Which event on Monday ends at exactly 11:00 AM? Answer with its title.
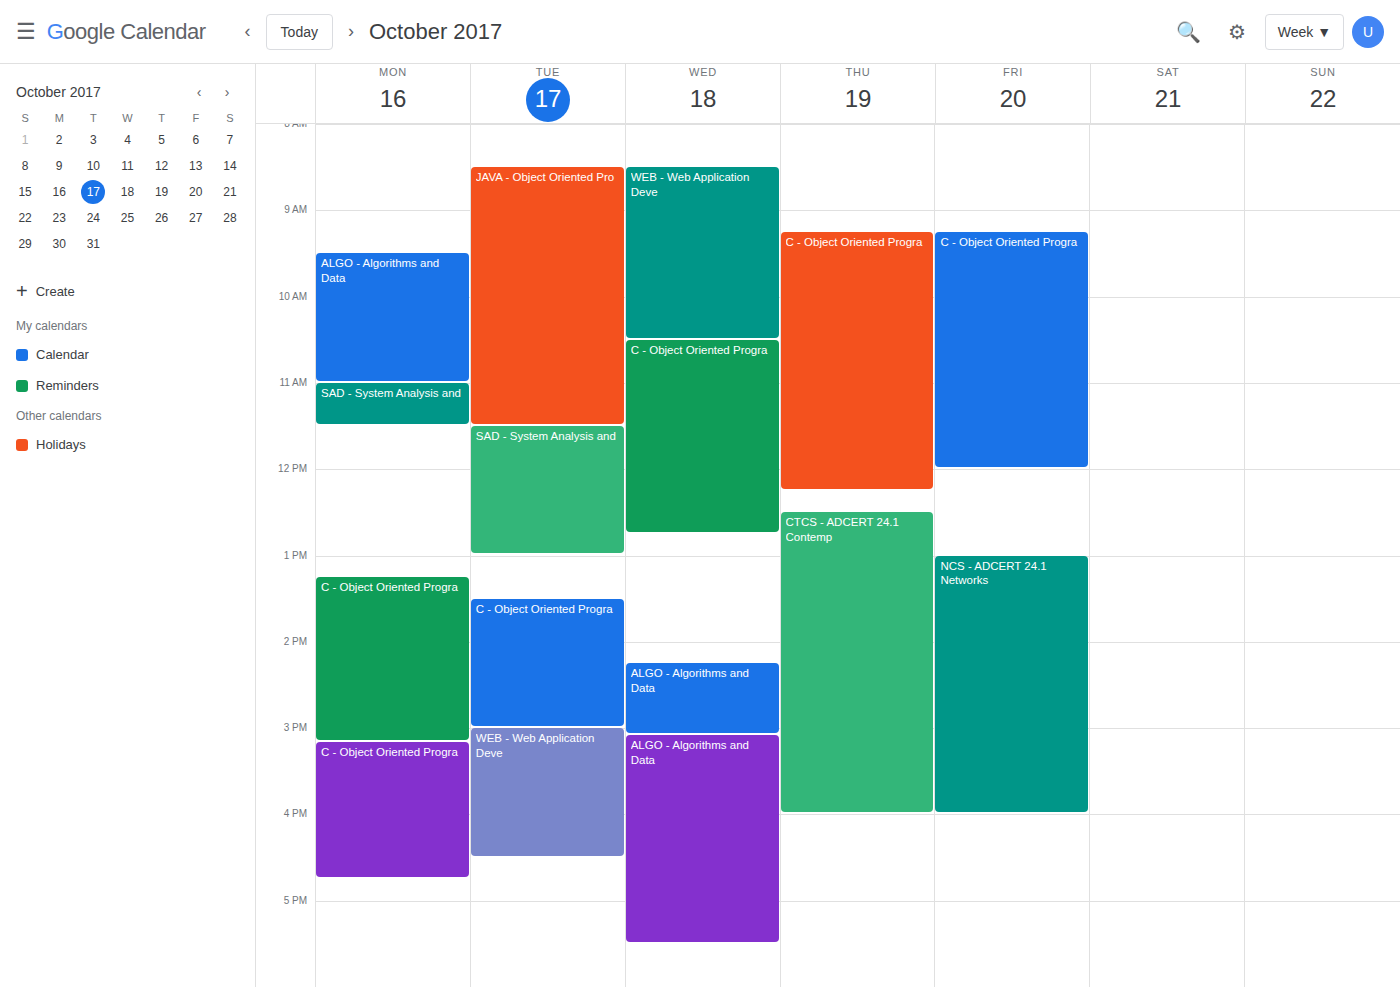
"ALGO - Algorithms and Data"